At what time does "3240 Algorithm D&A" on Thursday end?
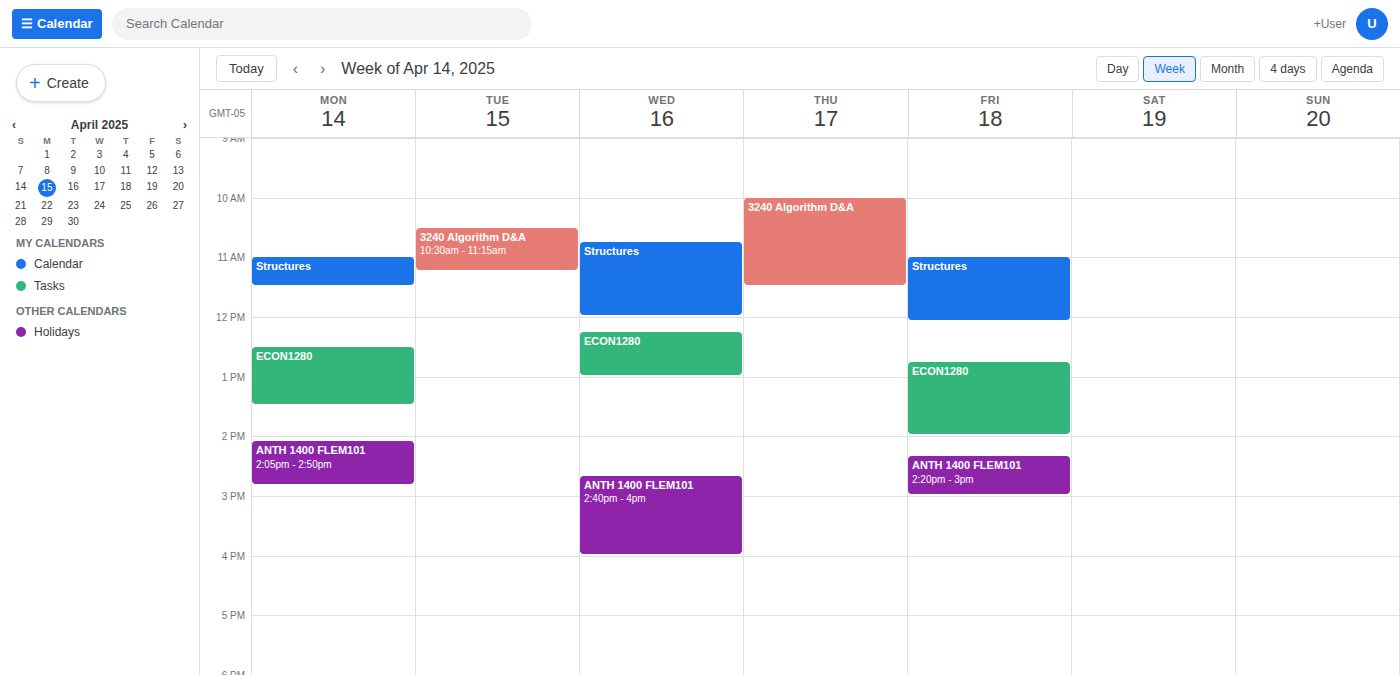
11:30 AM